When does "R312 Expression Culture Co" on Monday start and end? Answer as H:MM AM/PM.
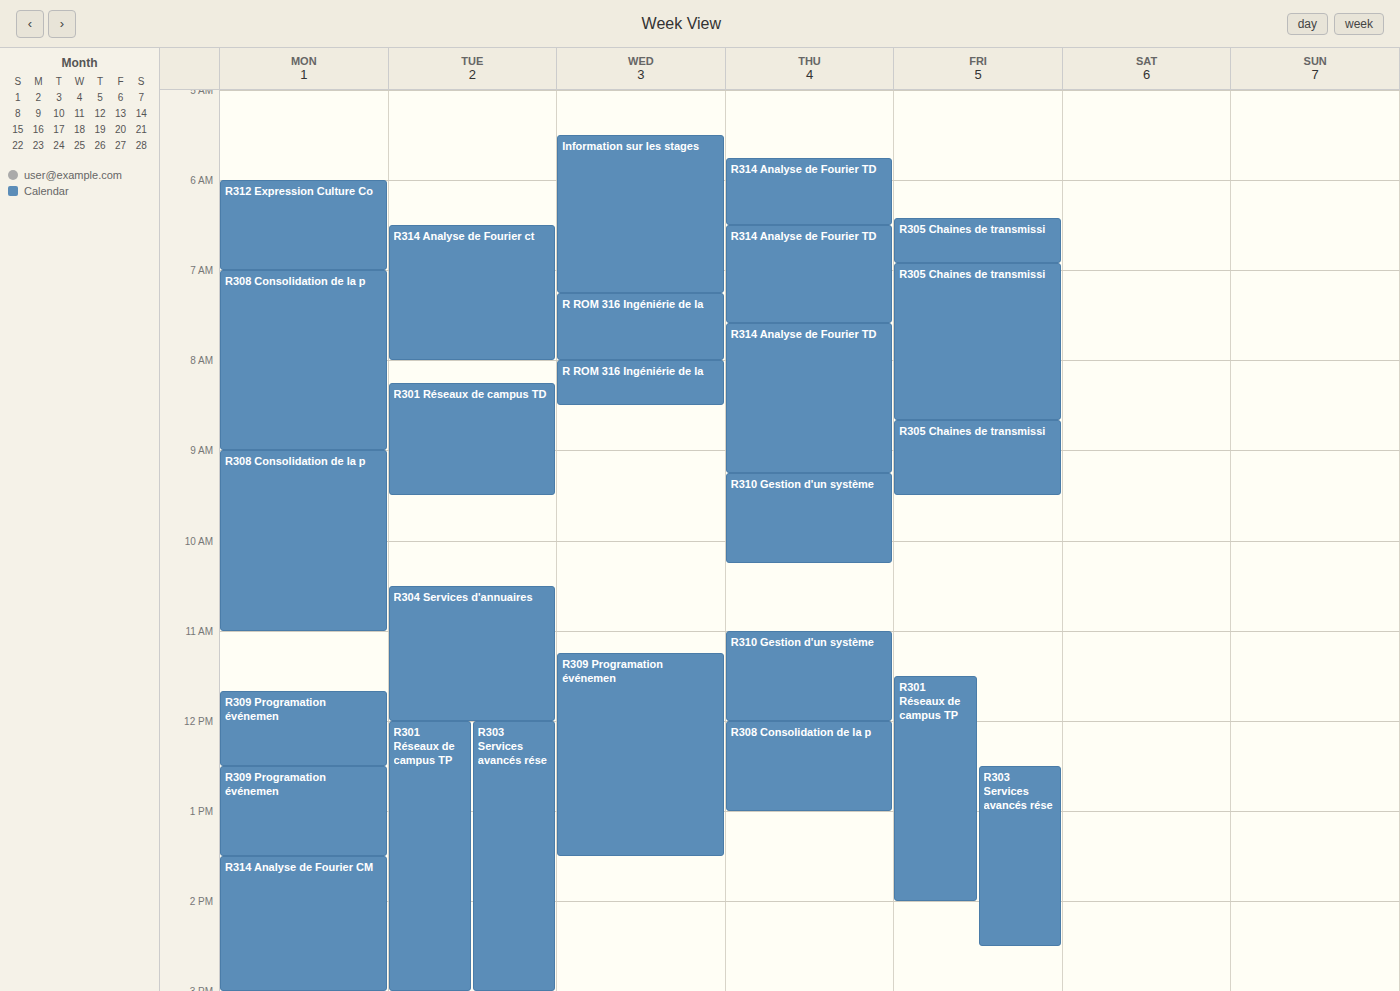
6:00 AM to 7:00 AM